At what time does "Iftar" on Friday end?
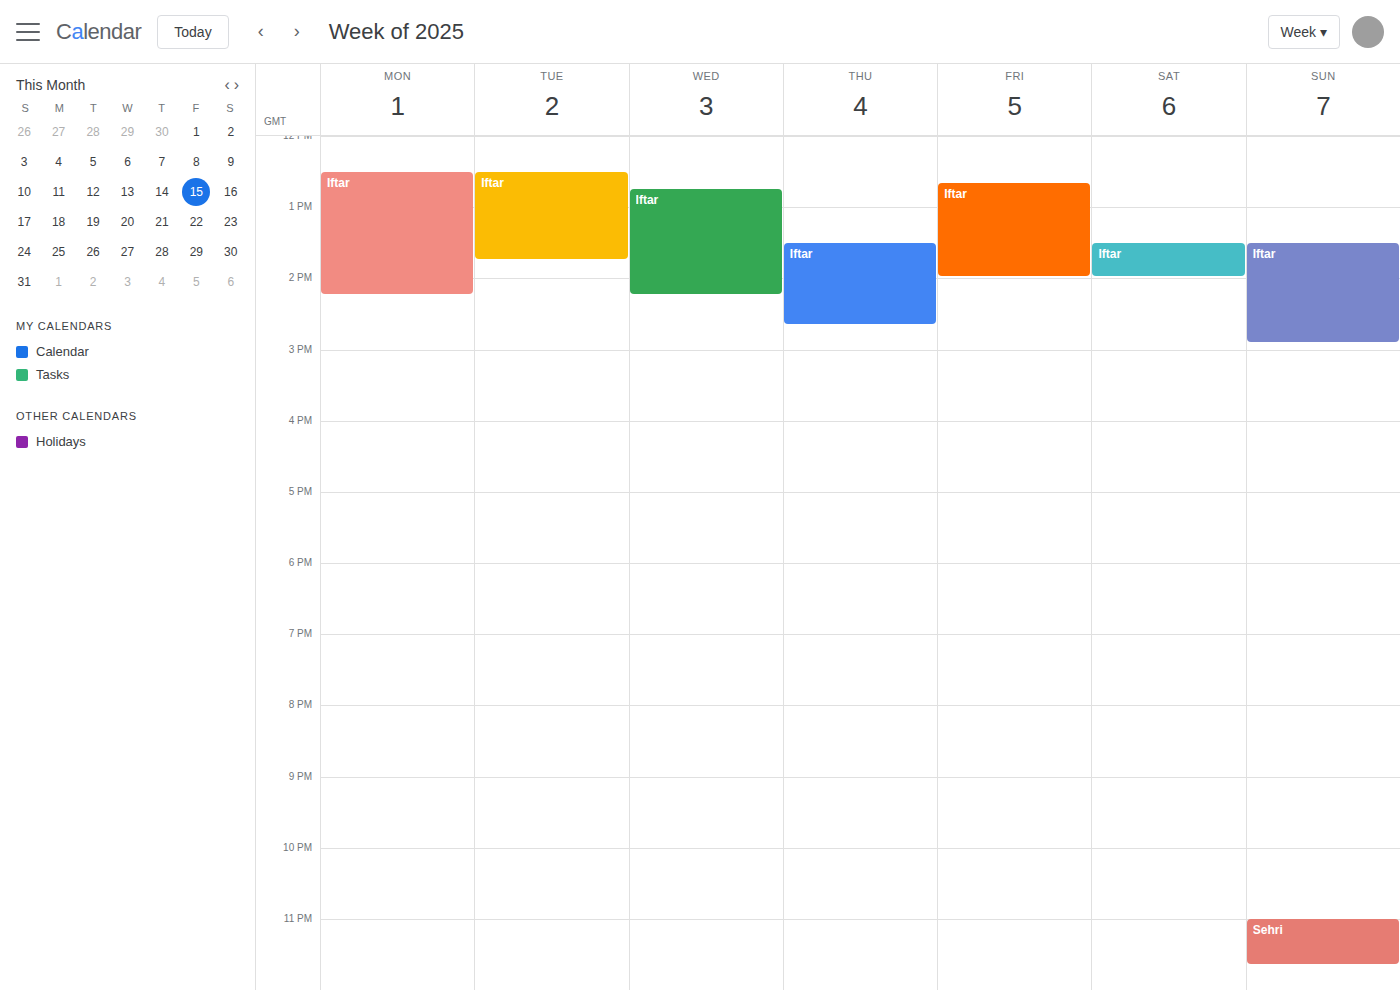
2:00 PM